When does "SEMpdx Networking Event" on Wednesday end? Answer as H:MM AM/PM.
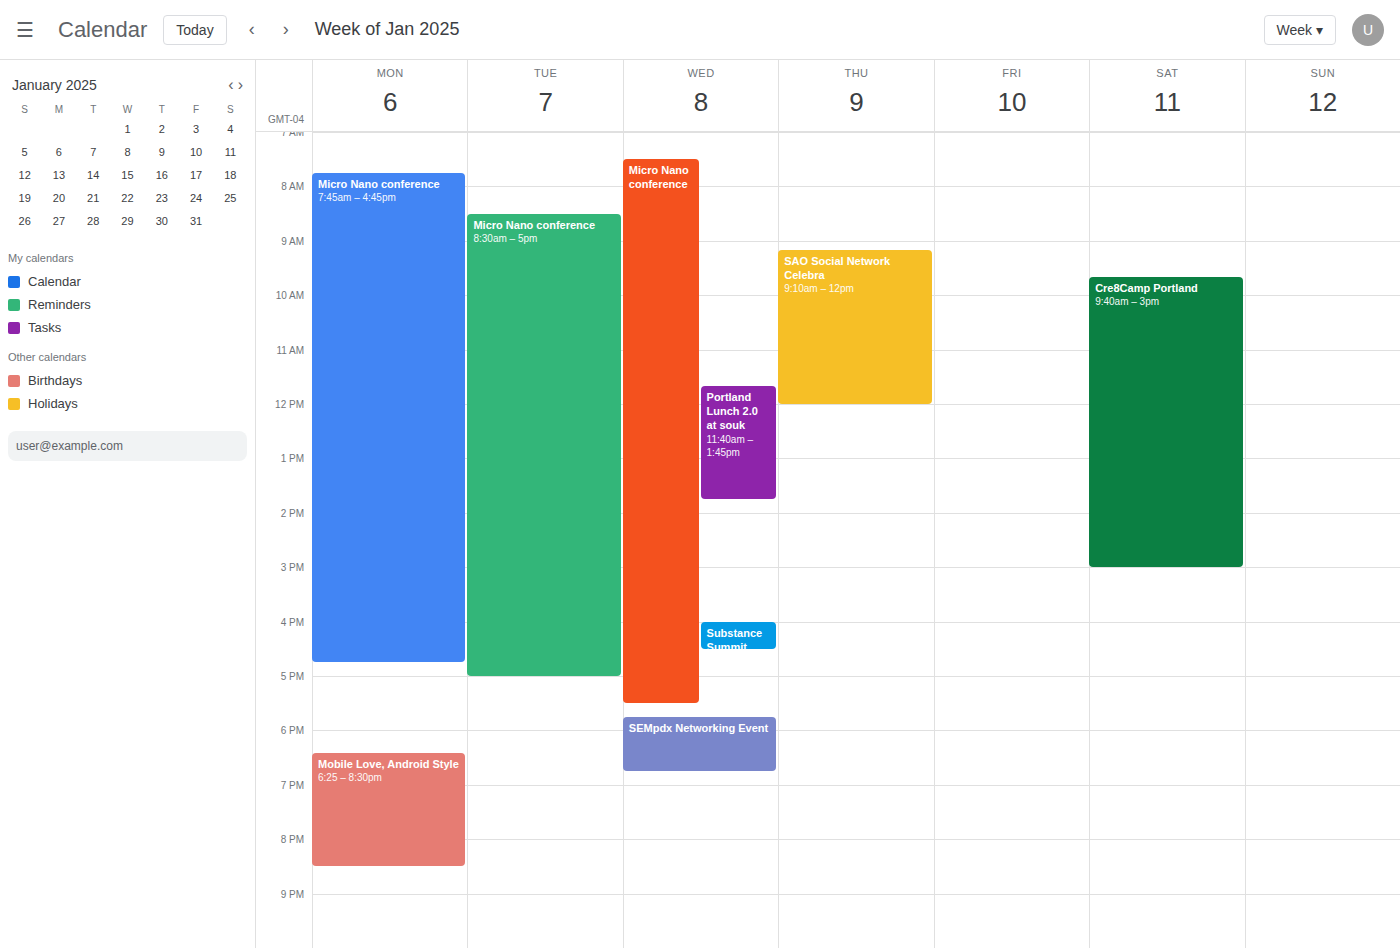
6:45 PM